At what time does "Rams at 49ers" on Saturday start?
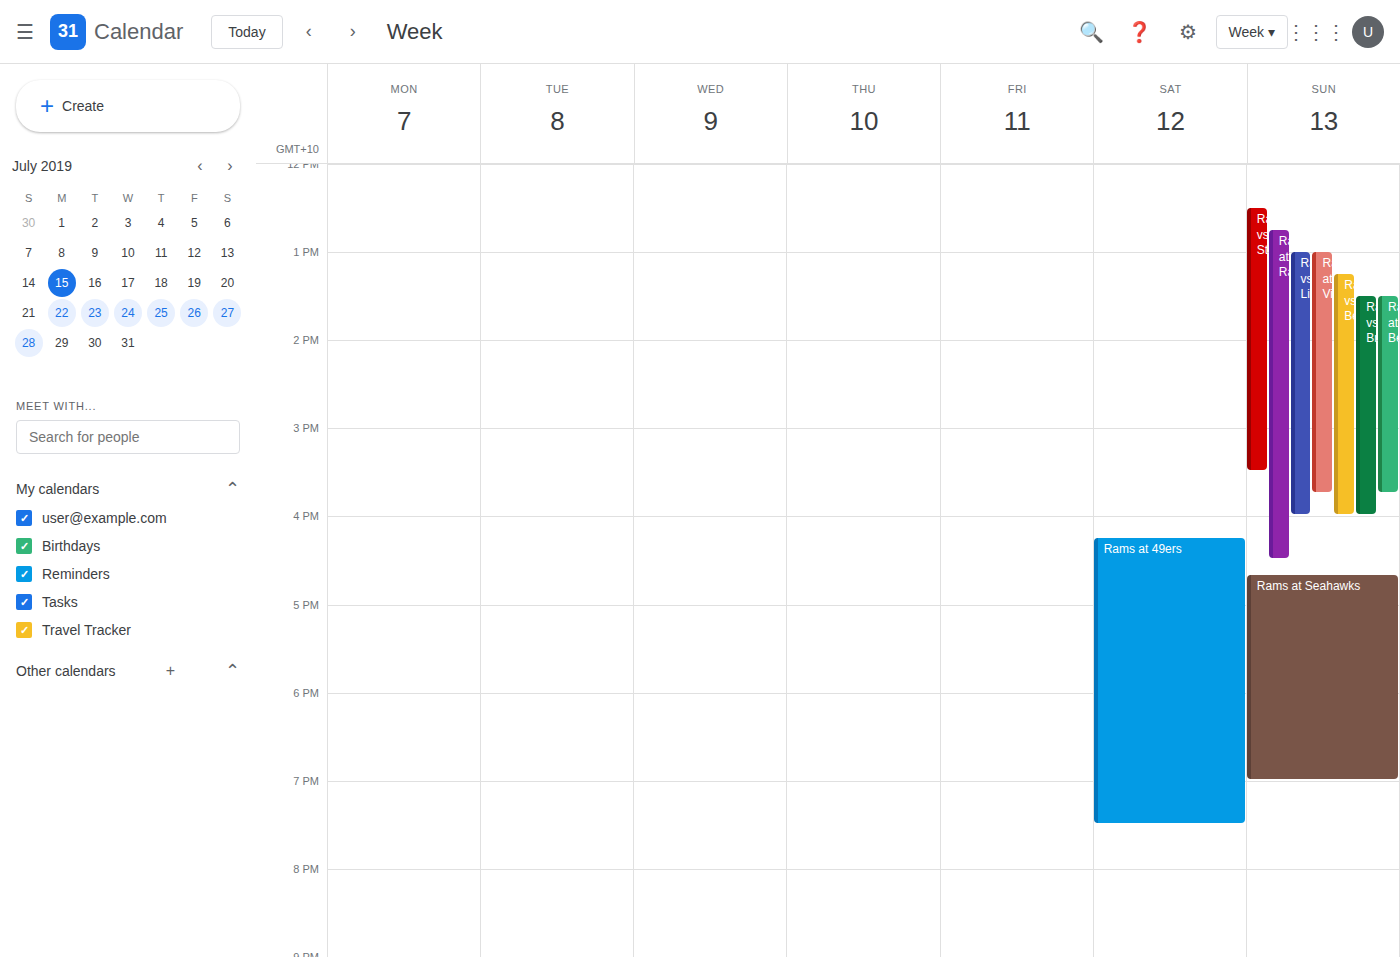
4:15 PM